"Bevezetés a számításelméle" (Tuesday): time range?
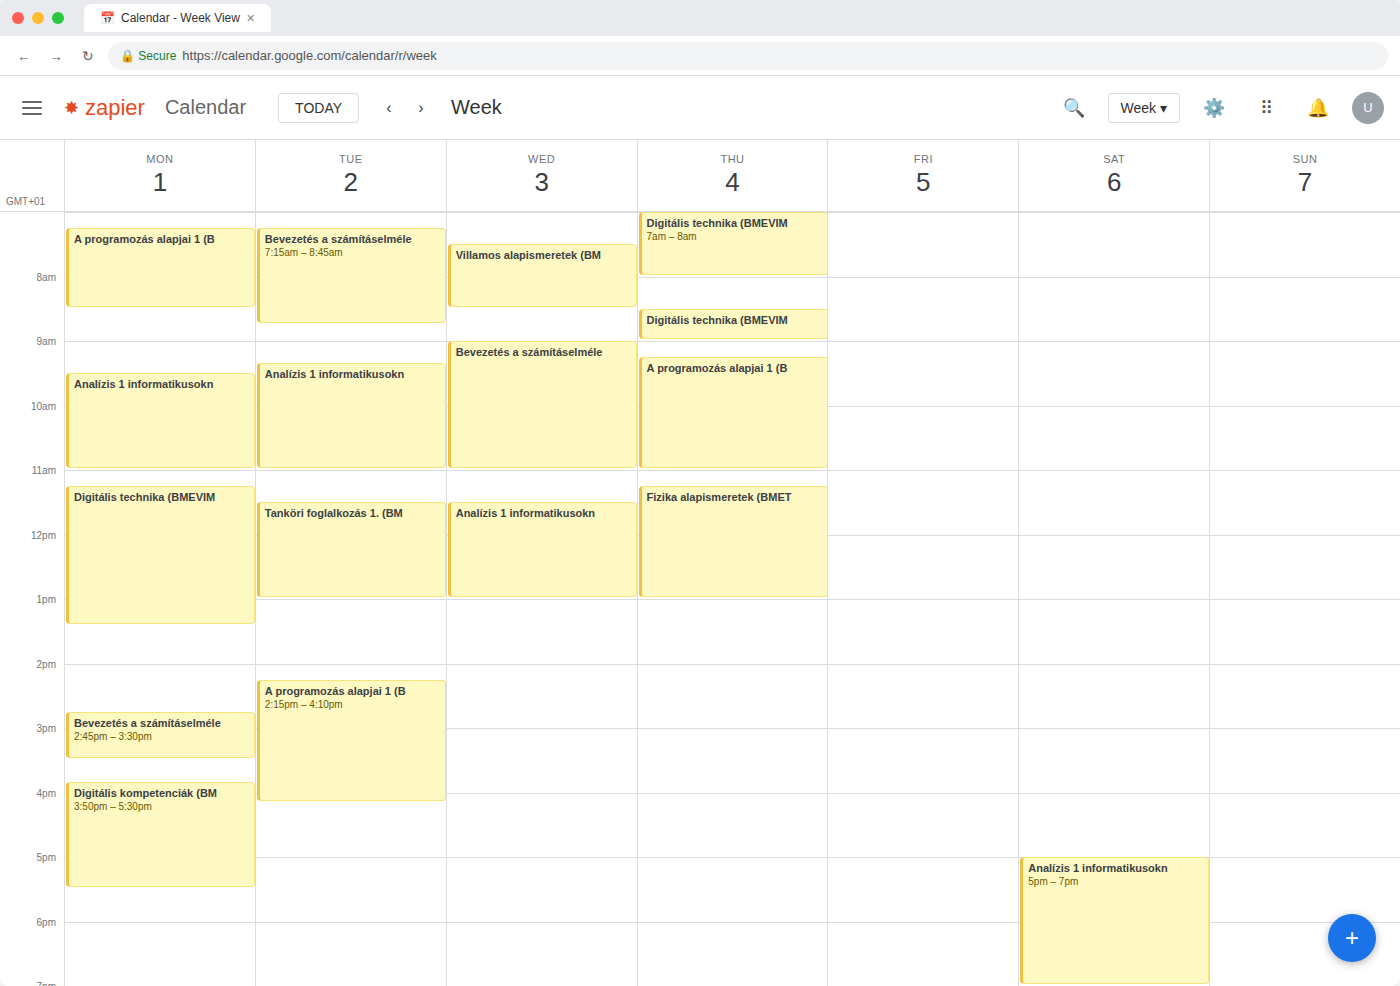
7:15 AM to 8:45 AM